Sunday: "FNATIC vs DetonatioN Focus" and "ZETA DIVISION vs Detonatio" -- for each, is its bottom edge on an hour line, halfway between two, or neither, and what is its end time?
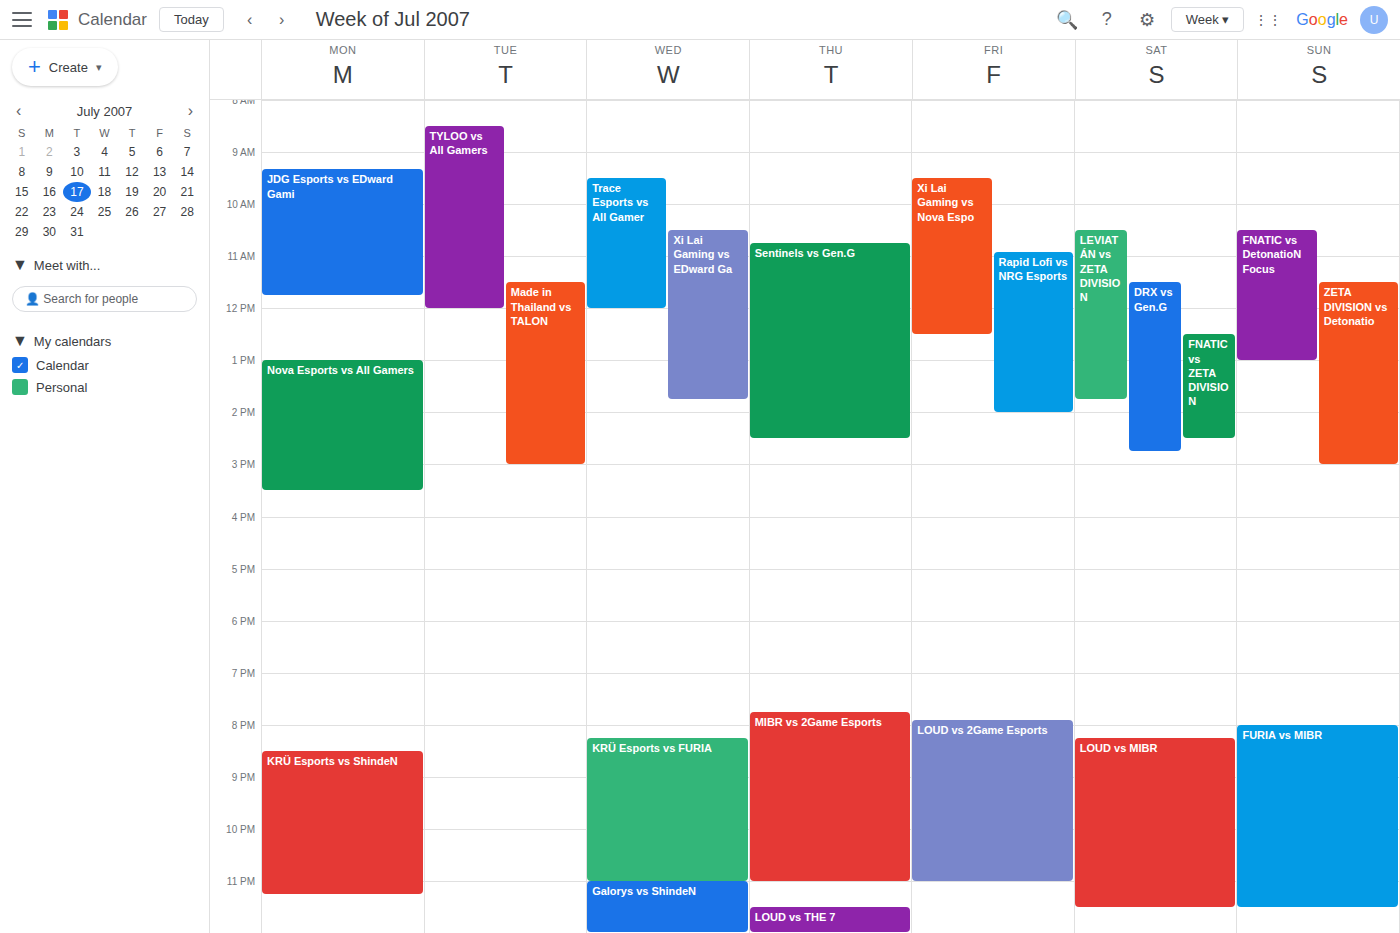
"FNATIC vs DetonatioN Focus": 1:00 PM, exactly on the 1 PM line. "ZETA DIVISION vs Detonatio": 3:00 PM, exactly on the 3 PM line.